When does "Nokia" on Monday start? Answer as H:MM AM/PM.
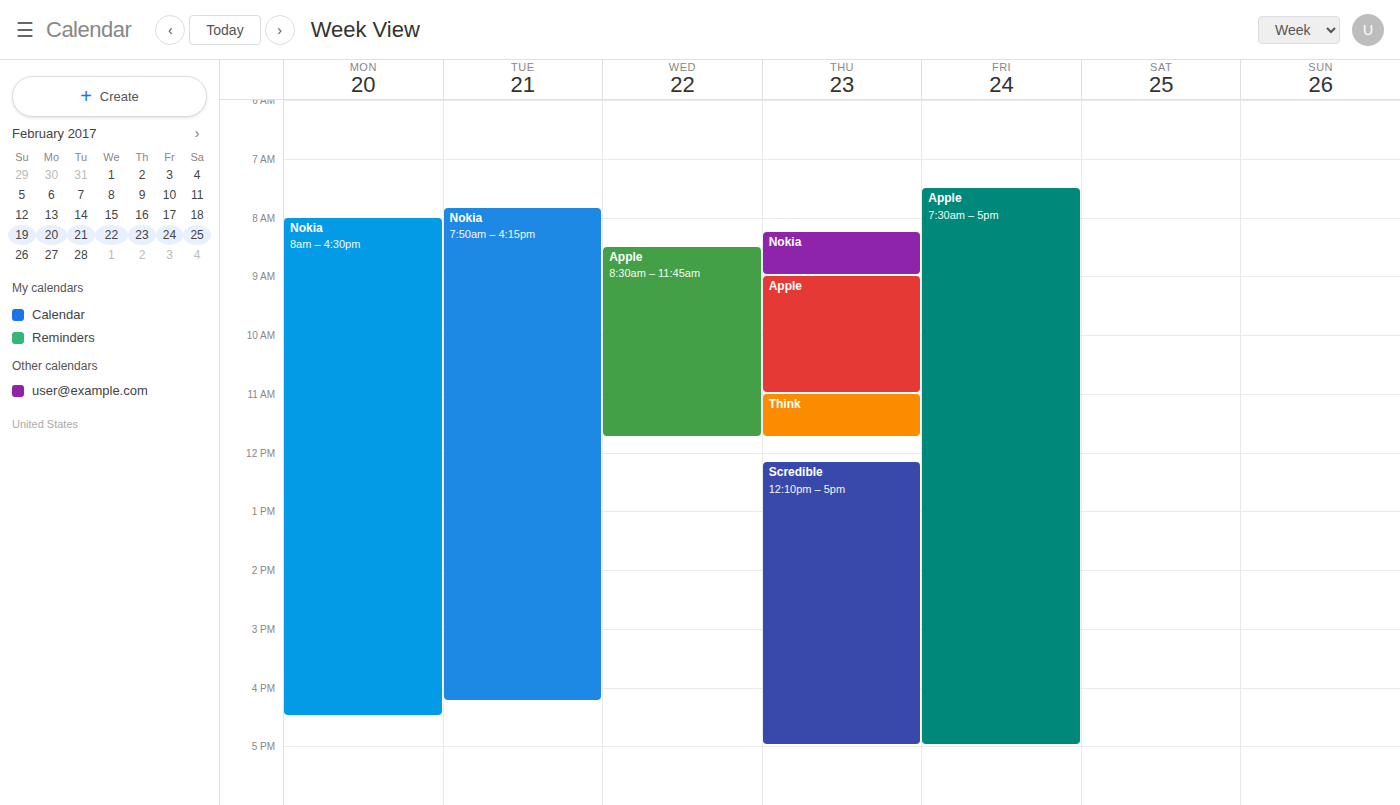
8:00 AM